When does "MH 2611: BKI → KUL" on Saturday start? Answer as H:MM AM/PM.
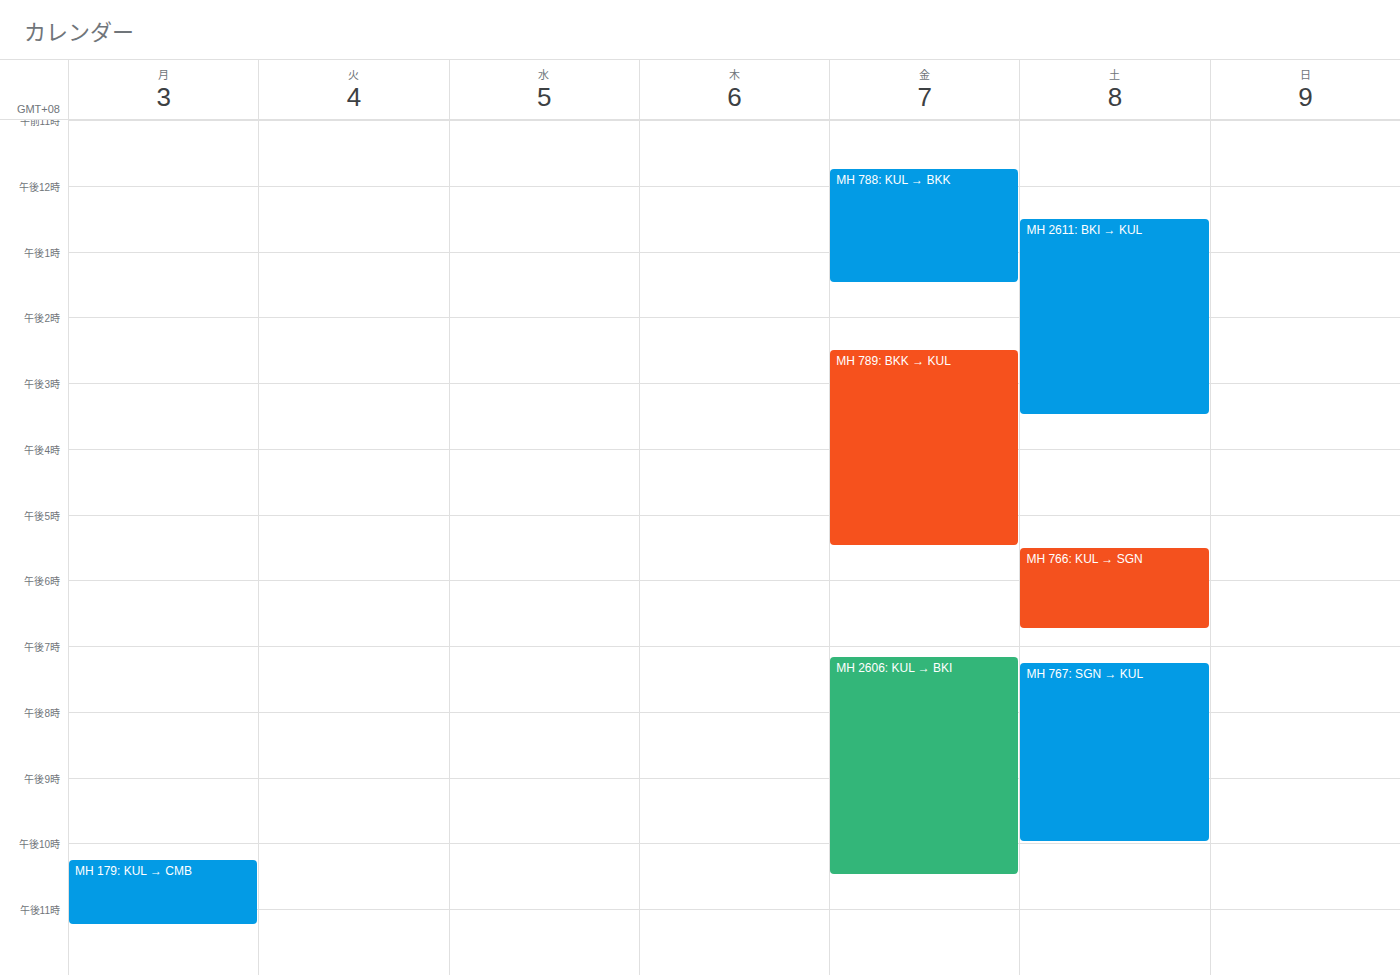
12:30 PM